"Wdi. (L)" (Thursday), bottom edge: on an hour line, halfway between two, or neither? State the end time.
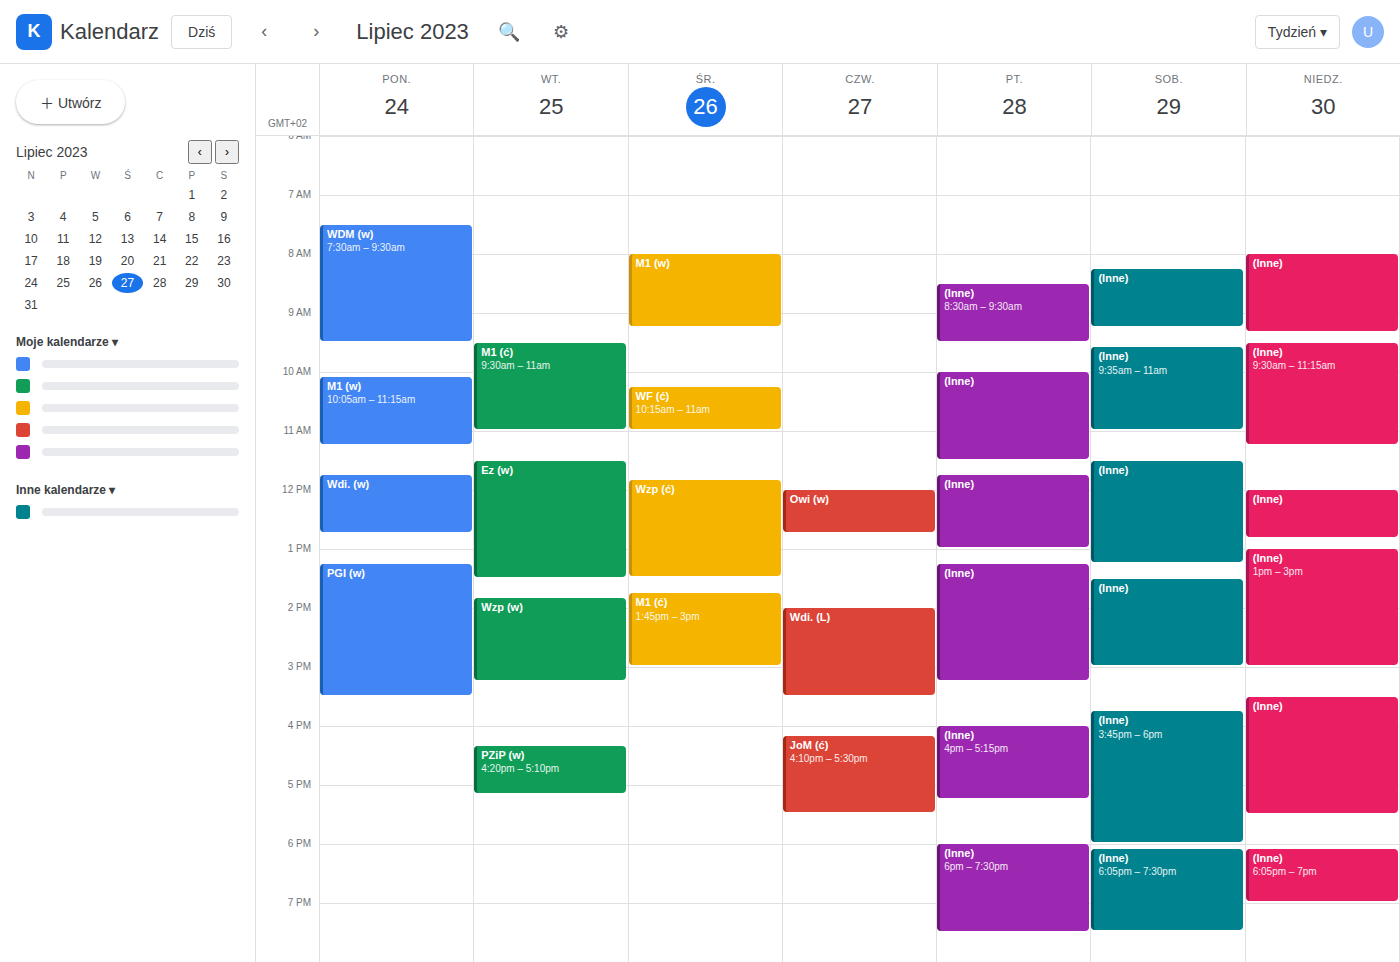
3:30 PM -- halfway between the 3 PM and 4 PM lines.